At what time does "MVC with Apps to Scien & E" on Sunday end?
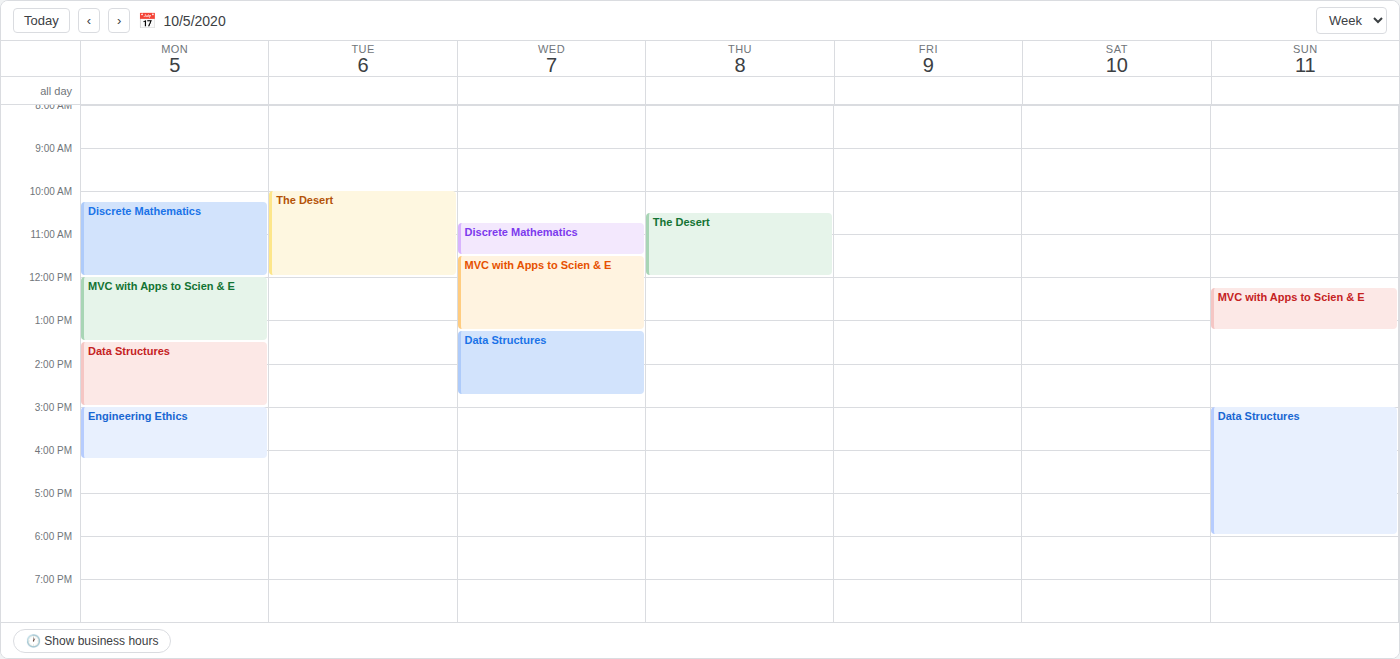
1:15 PM